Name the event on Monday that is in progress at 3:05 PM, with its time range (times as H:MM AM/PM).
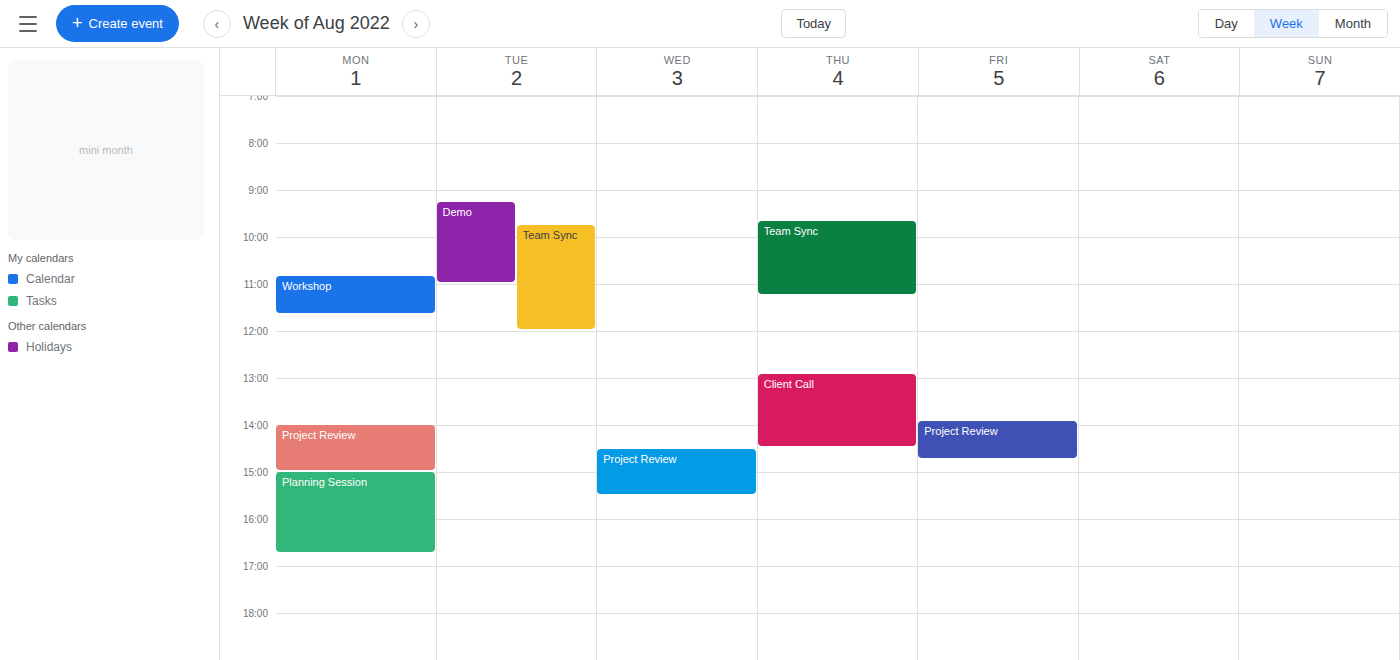
"Planning Session", 3:00 PM to 4:45 PM